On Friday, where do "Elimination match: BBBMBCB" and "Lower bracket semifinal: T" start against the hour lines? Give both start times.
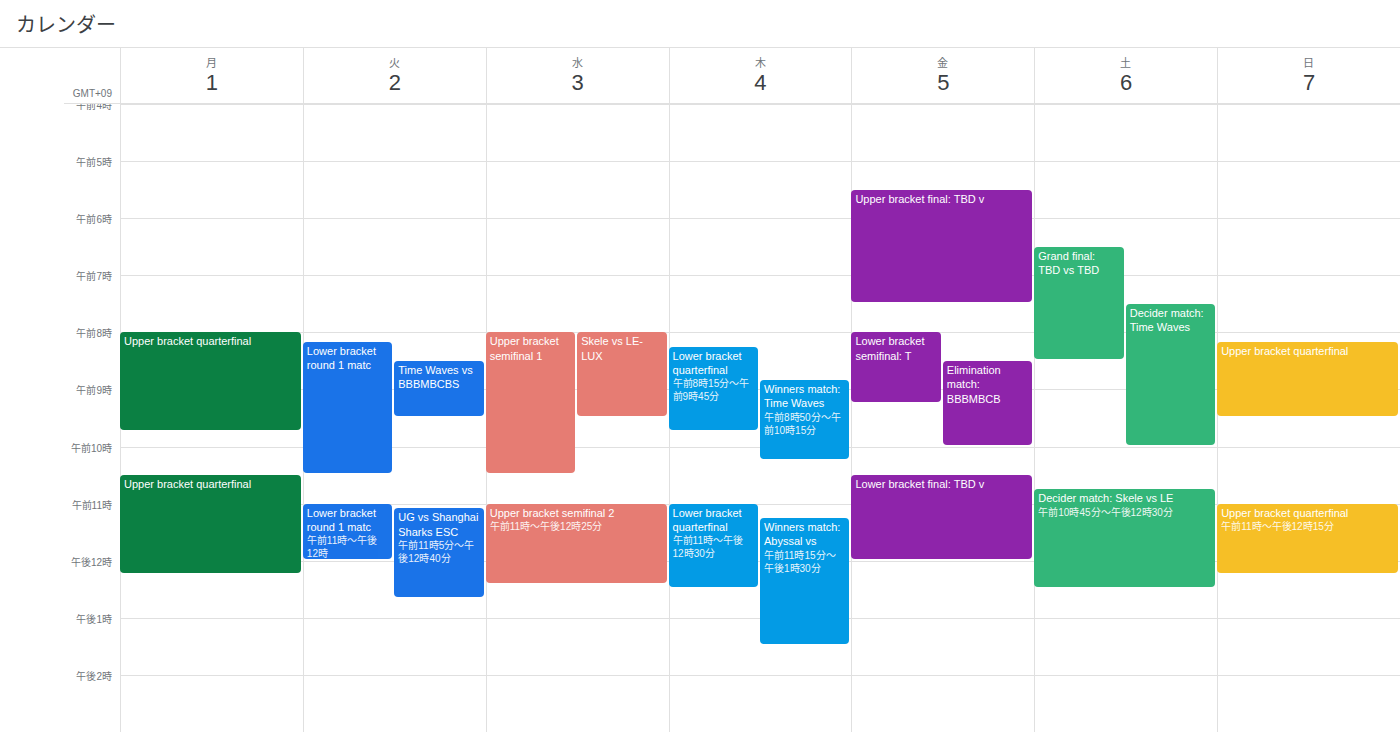
"Elimination match: BBBMBCB": 8:30 AM, halfway between the 8 AM and 9 AM lines. "Lower bracket semifinal: T": 8:00 AM, exactly on the 8 AM line.